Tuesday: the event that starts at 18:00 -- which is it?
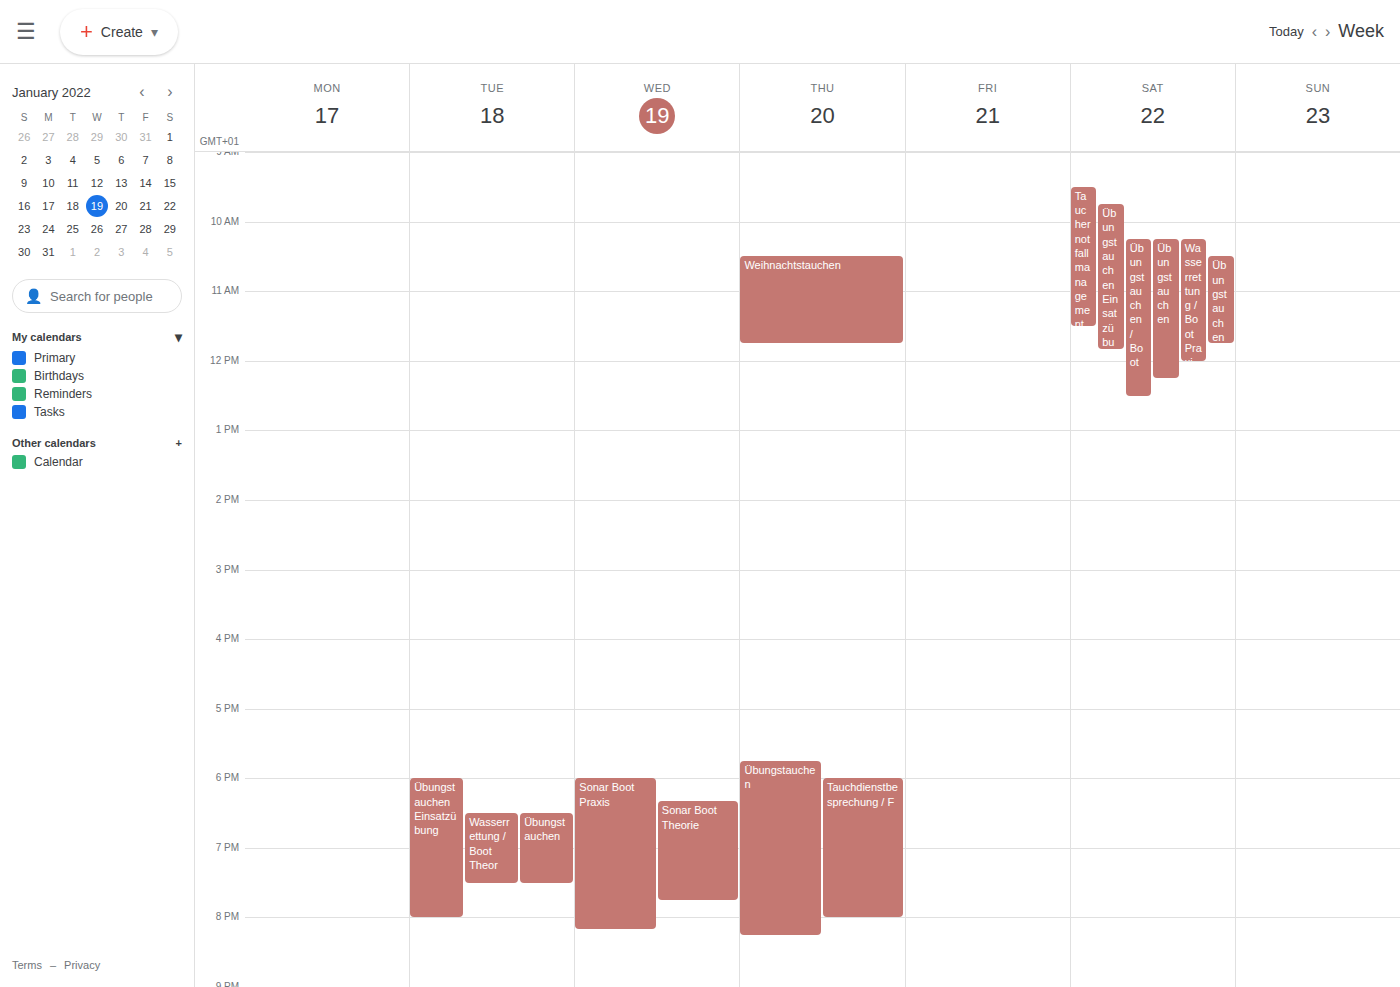
"Übungstauchen Einsatzübung"